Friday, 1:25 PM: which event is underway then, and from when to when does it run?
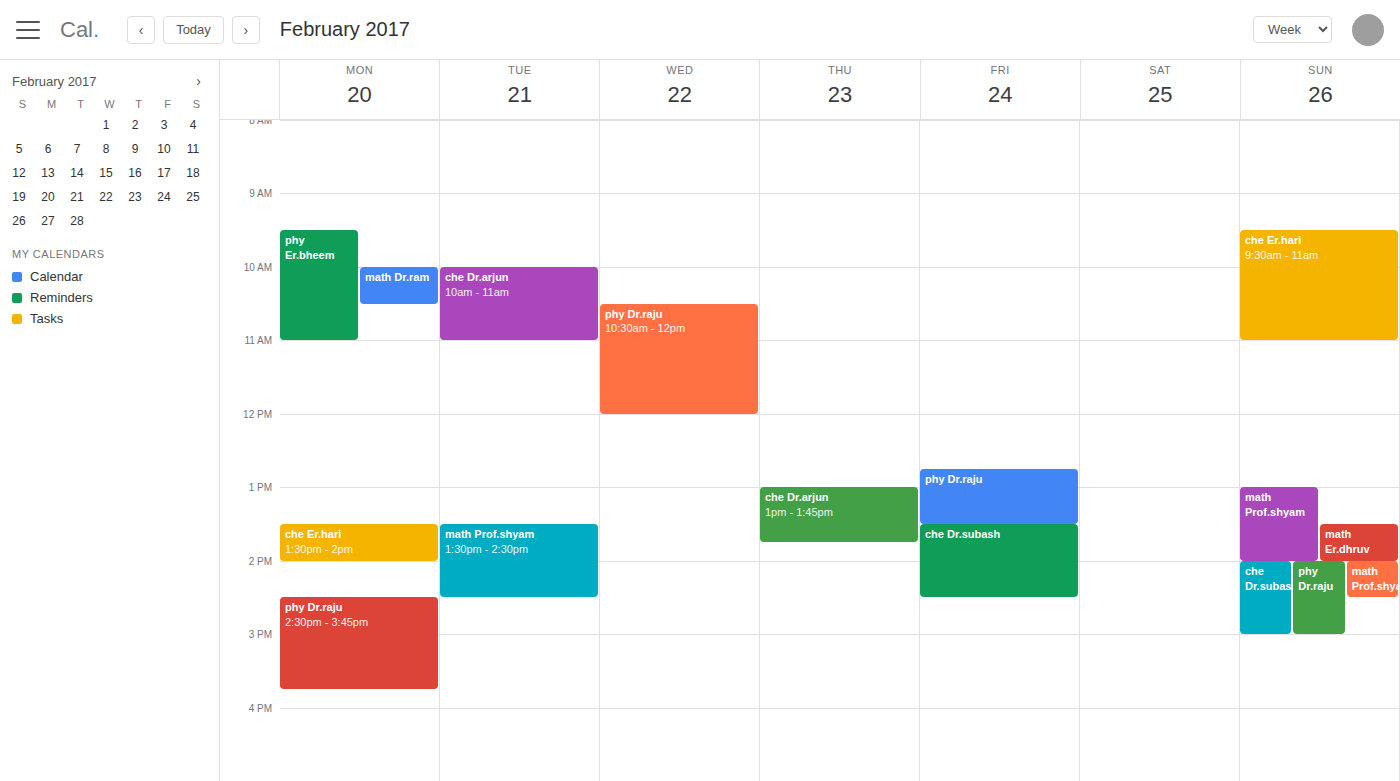
"phy Dr.raju", 12:45 PM to 1:30 PM